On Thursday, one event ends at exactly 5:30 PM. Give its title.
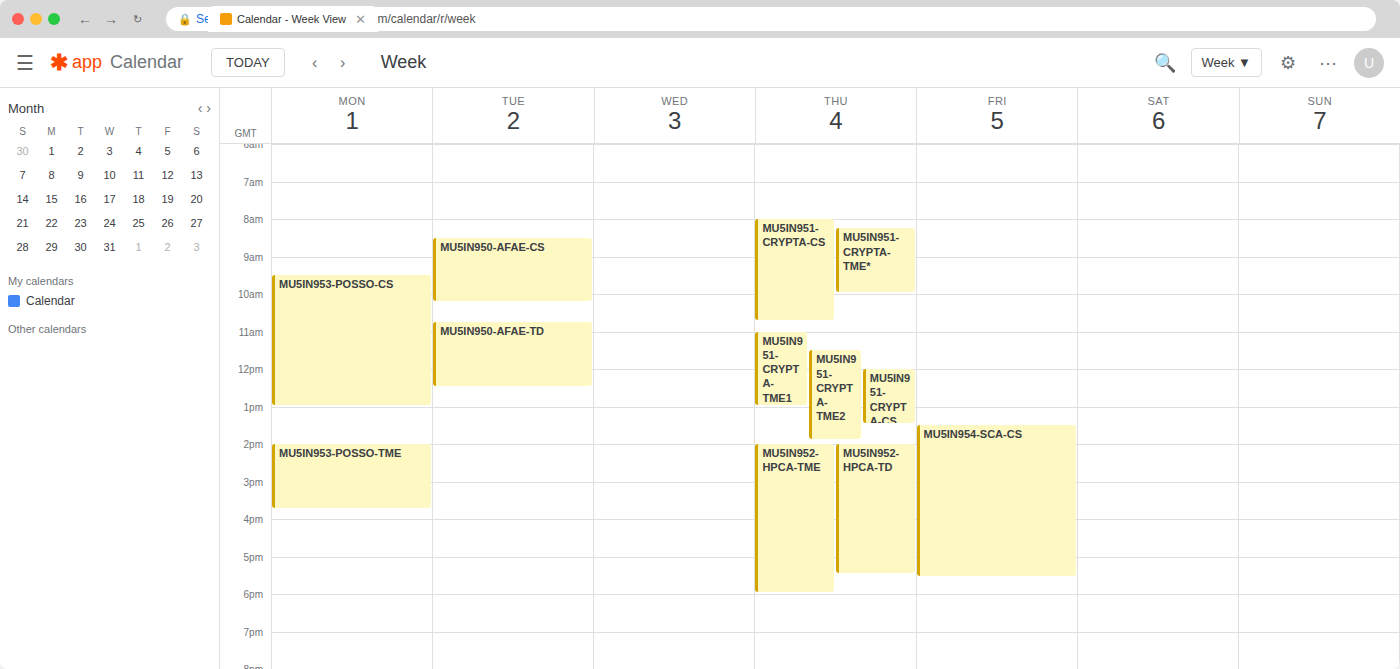
"MU5IN952-HPCA-TD"